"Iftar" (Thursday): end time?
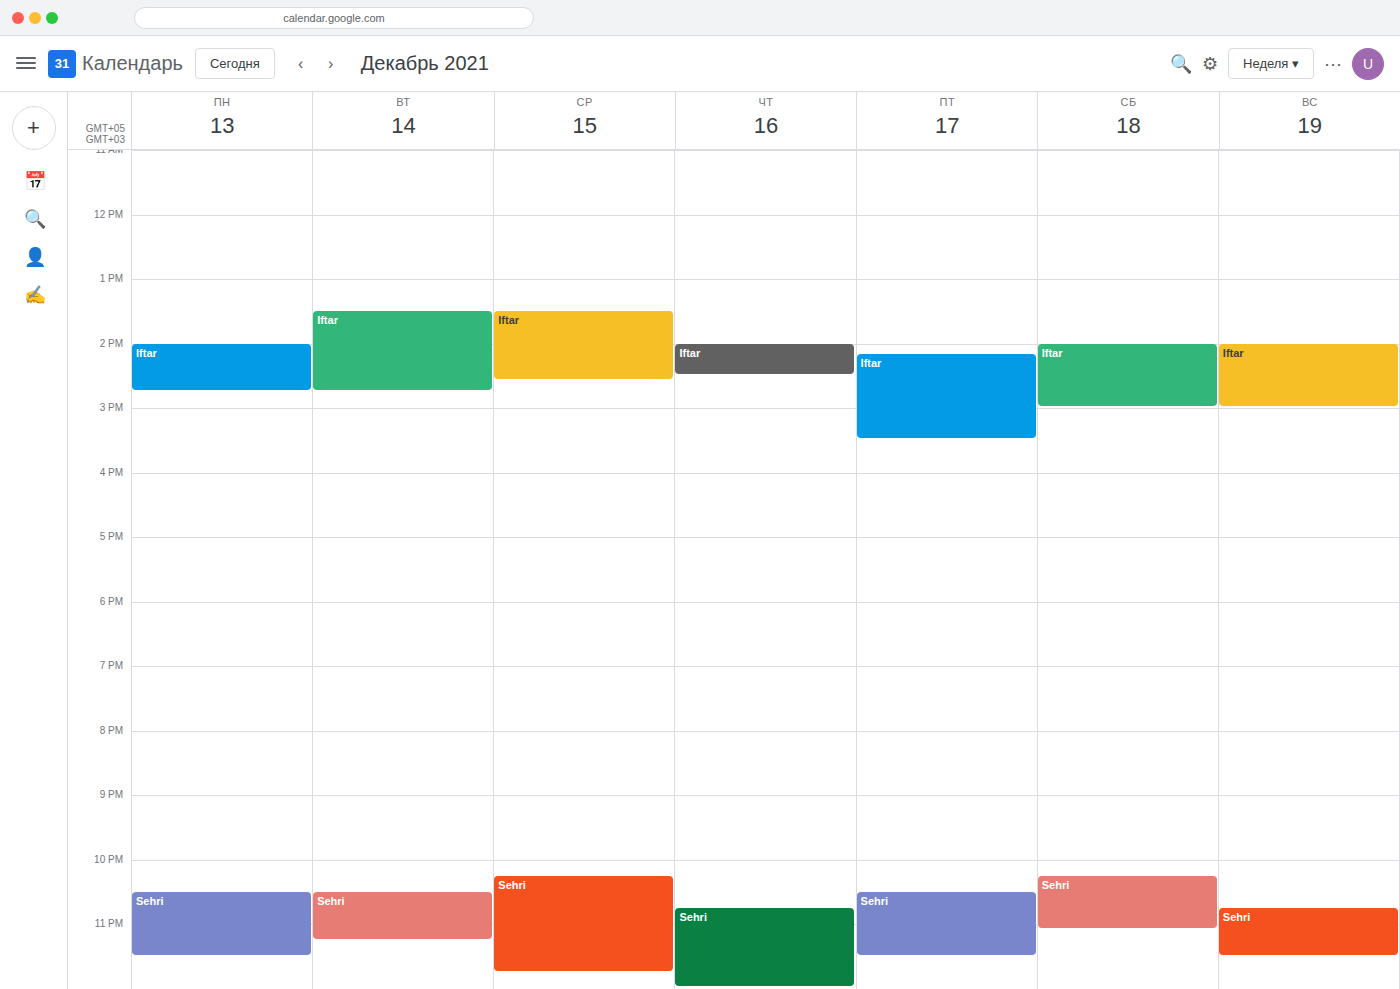
2:30 PM